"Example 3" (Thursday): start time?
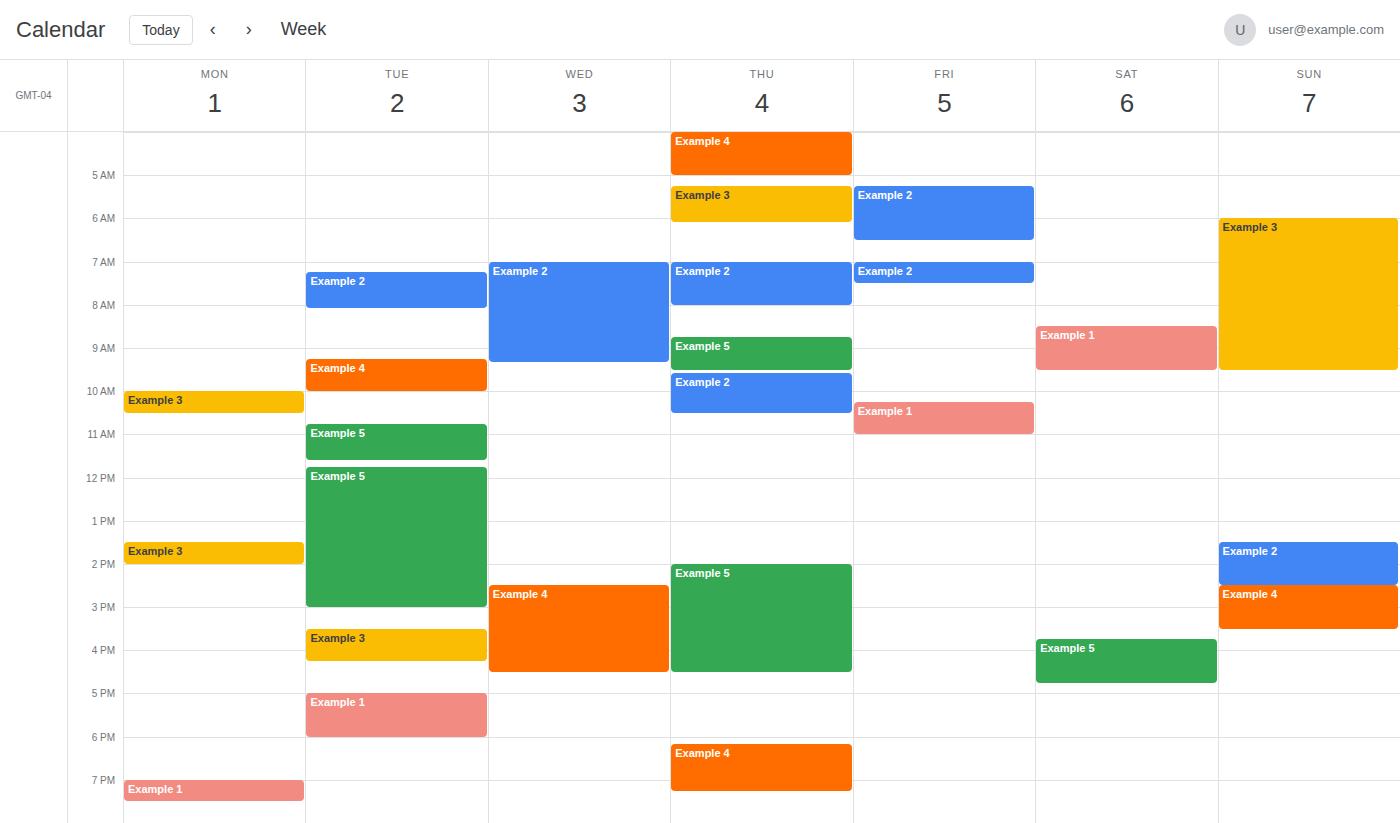
5:15 AM